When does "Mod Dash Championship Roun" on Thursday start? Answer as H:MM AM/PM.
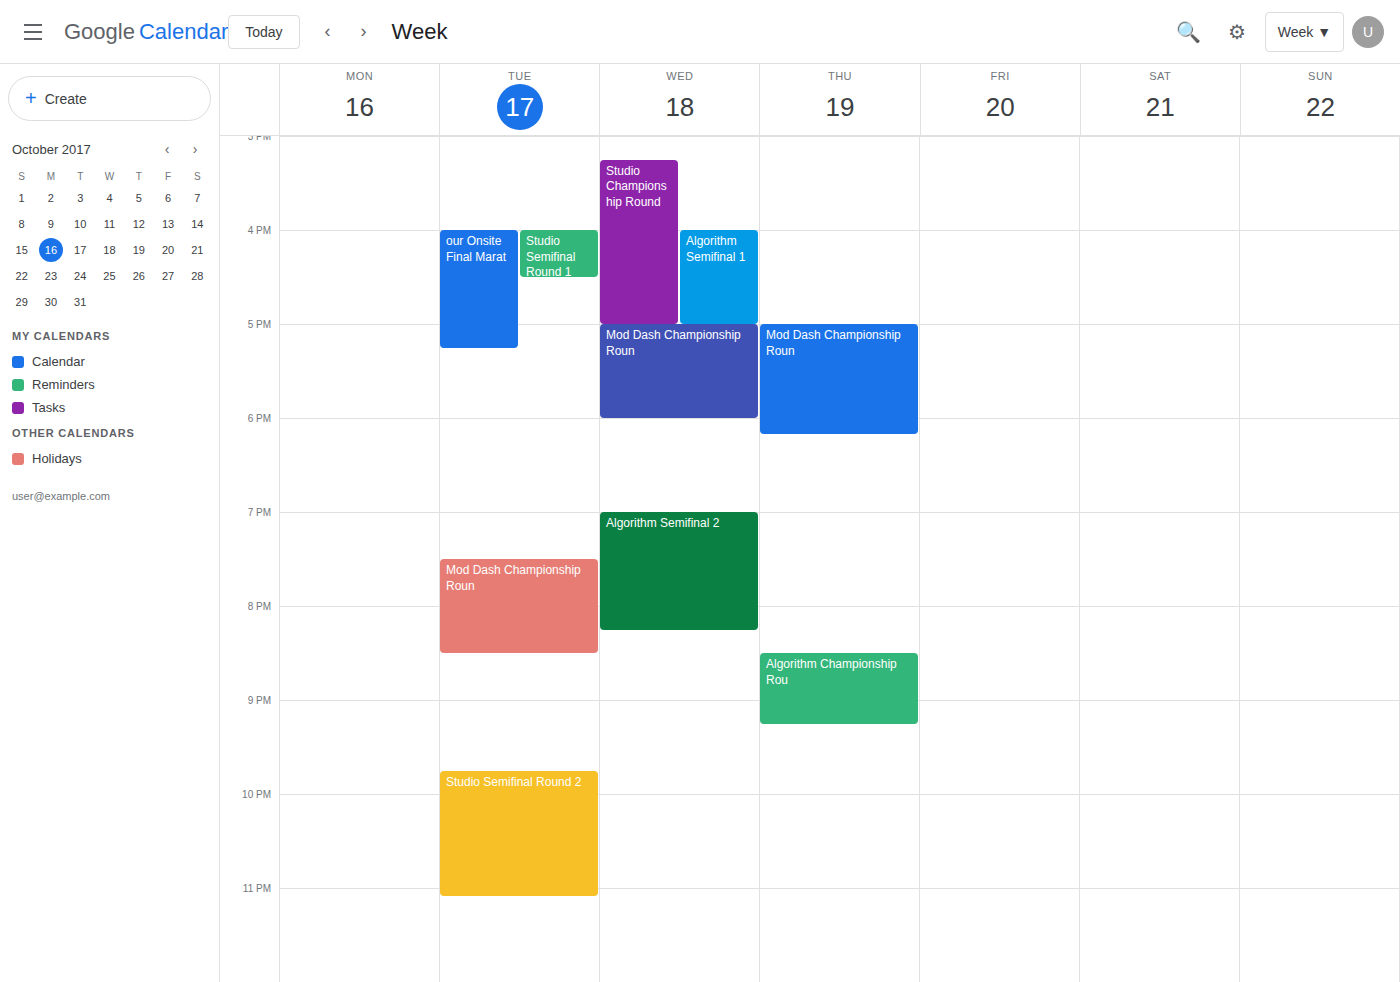
5:00 PM